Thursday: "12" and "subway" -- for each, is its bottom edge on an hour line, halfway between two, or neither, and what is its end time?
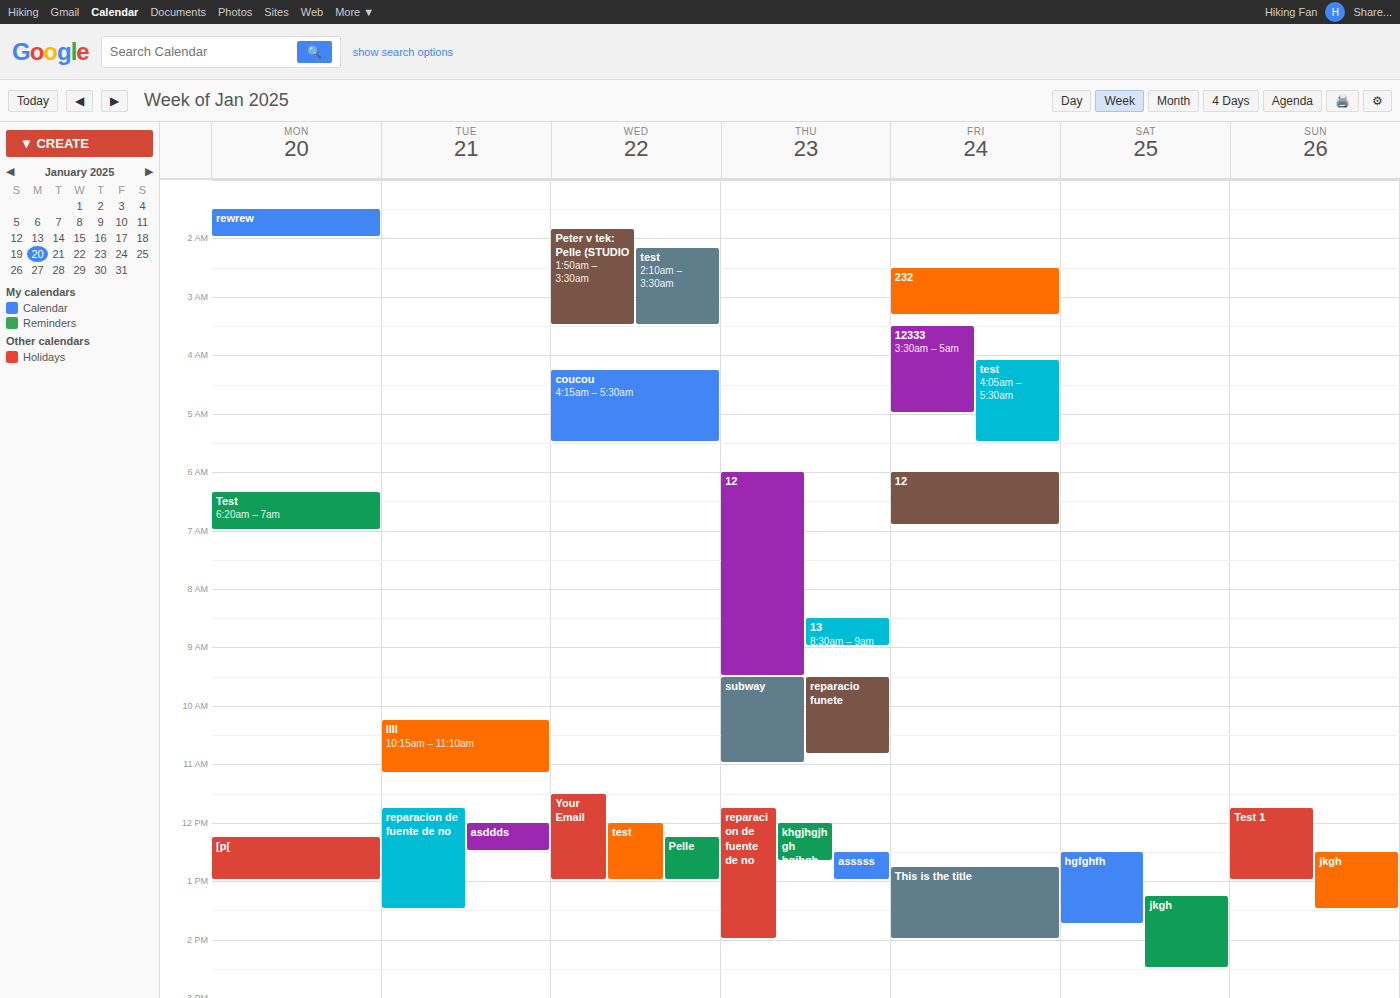
"12": 9:30 AM, halfway between the 9 AM and 10 AM lines. "subway": 11:00 AM, exactly on the 11 AM line.